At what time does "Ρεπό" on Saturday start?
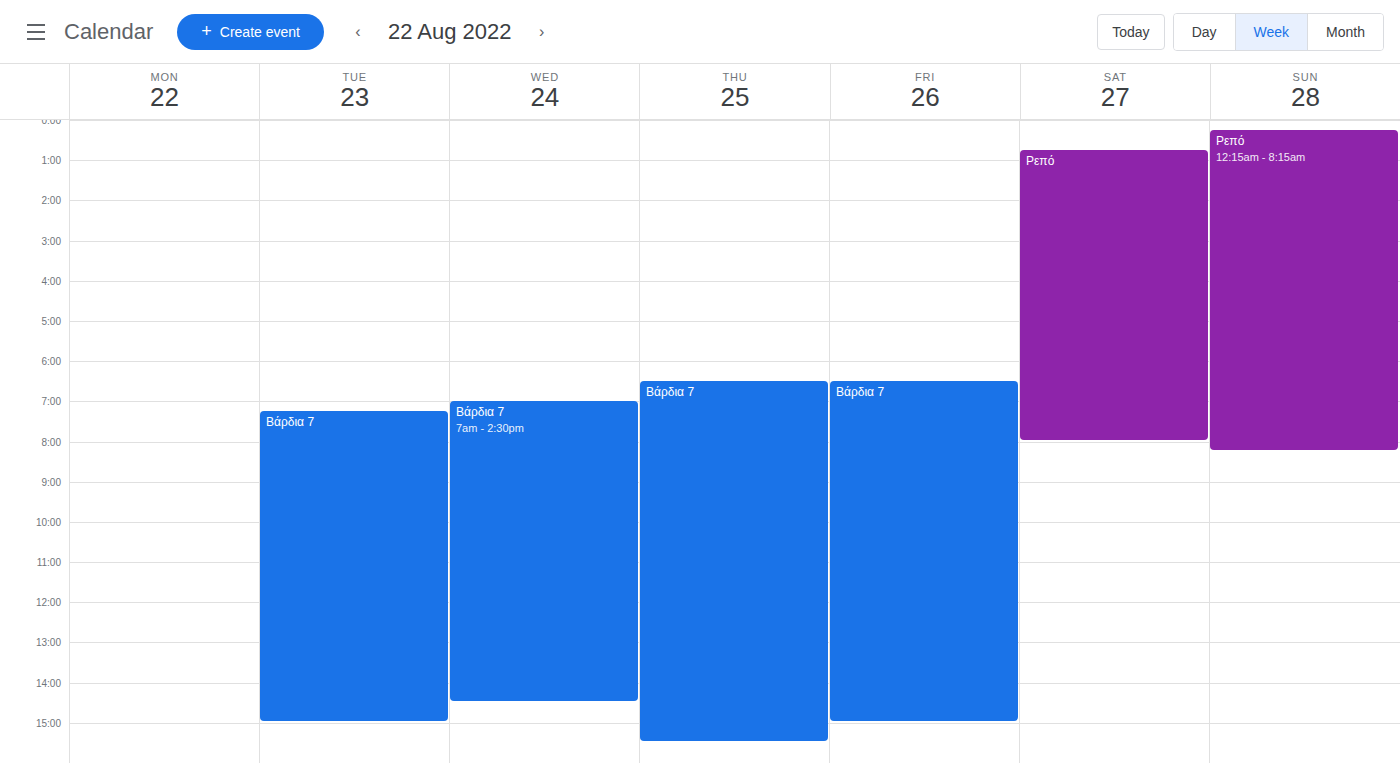
12:45 AM